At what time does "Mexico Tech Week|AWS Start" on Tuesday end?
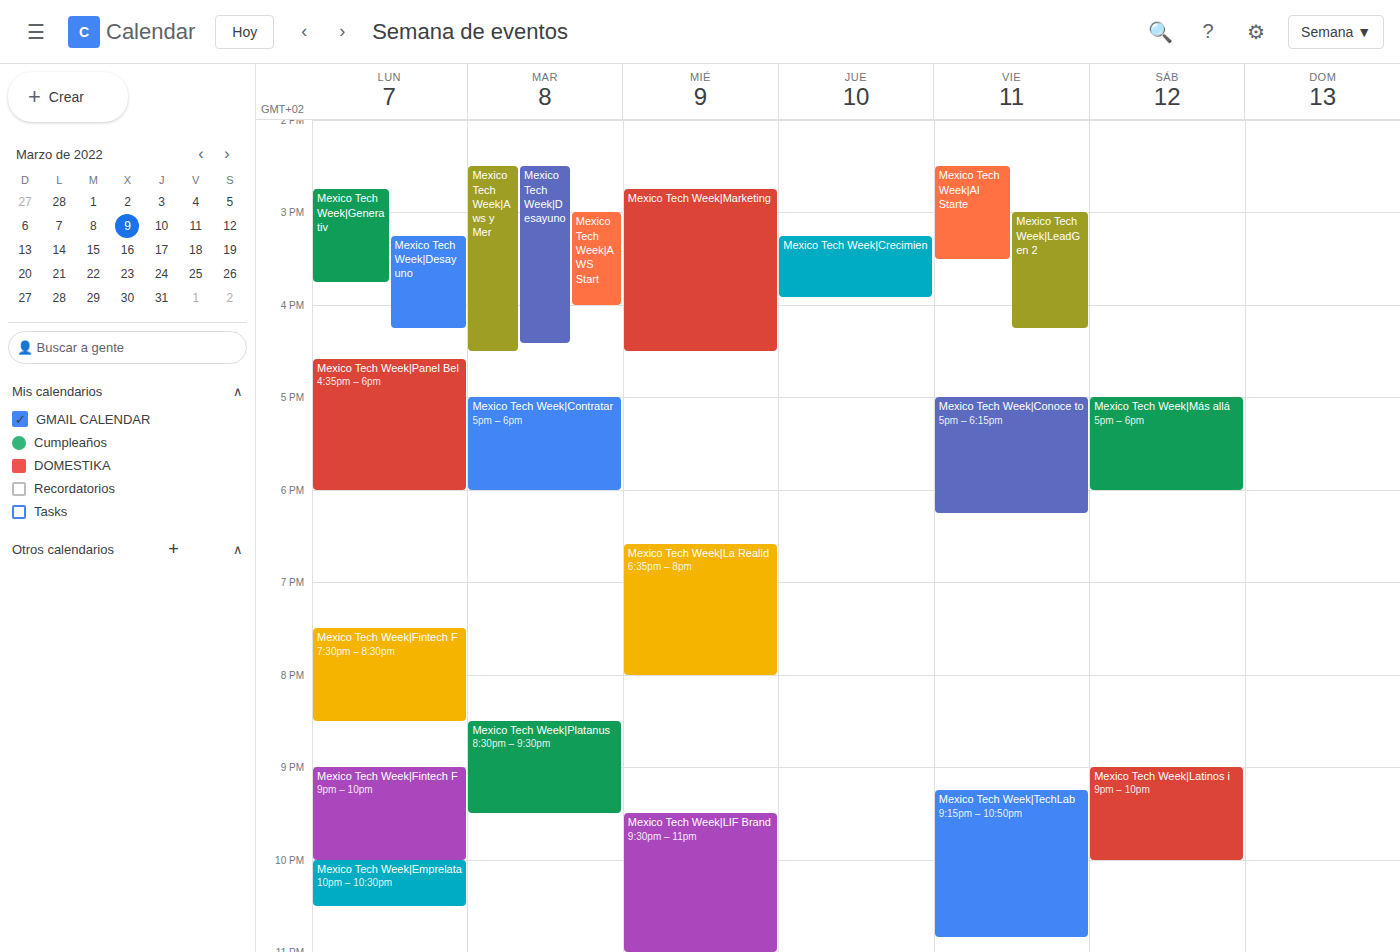
4:00 PM